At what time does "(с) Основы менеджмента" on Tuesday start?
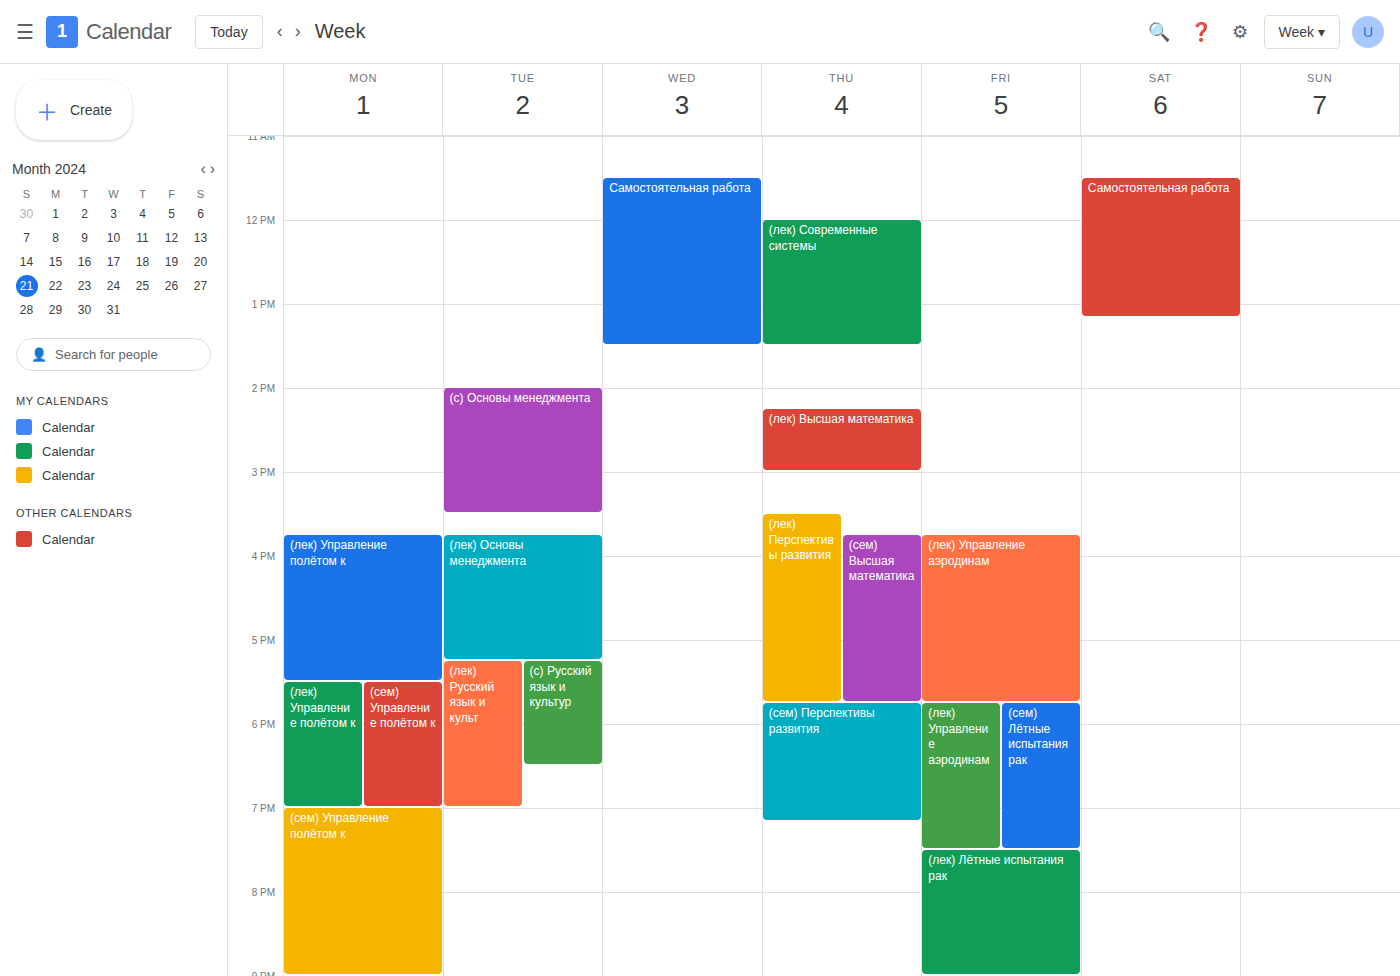
2:00 PM